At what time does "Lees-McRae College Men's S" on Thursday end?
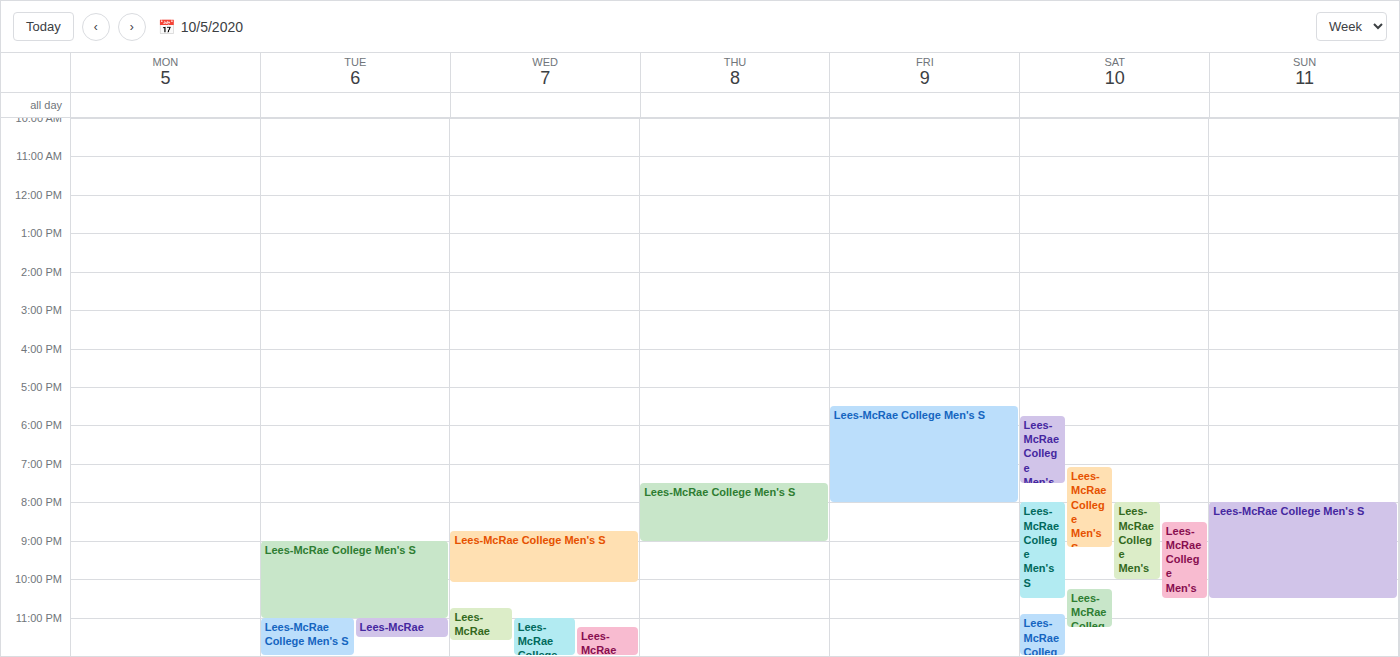
9:00 PM